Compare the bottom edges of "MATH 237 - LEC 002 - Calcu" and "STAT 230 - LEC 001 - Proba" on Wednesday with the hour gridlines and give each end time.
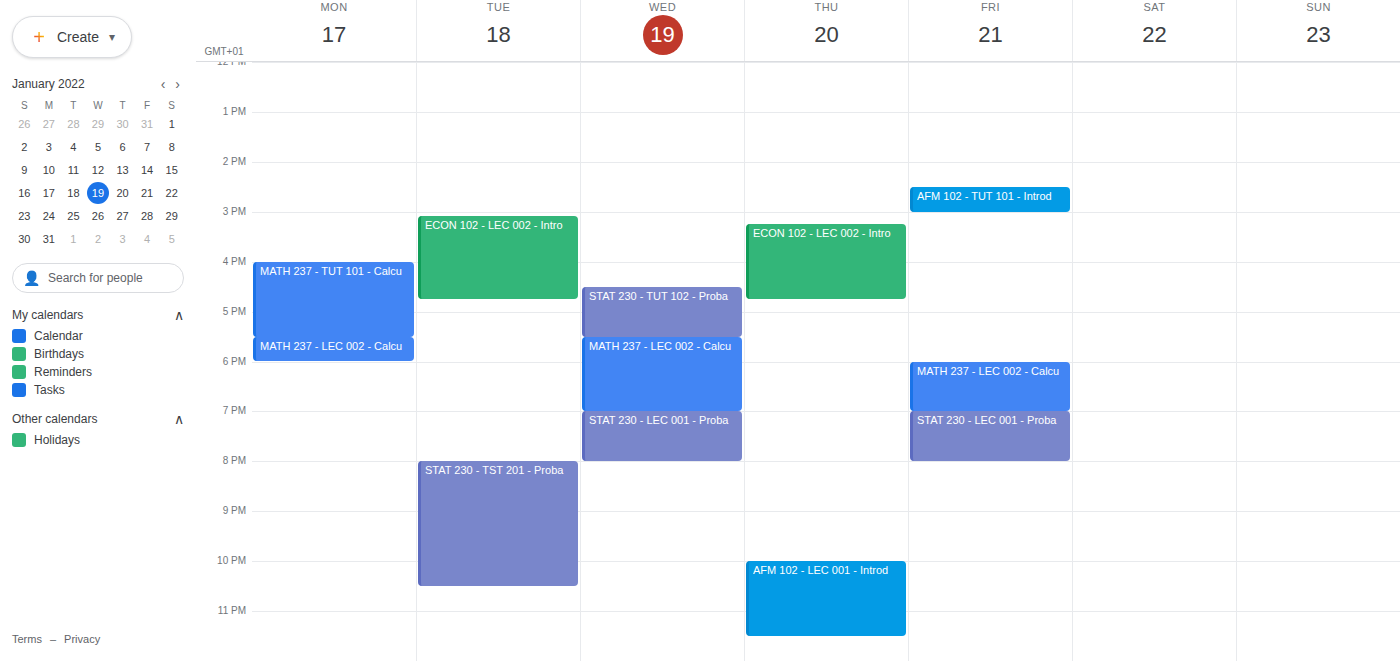
"MATH 237 - LEC 002 - Calcu": 7:00 PM, exactly on the 7 PM line. "STAT 230 - LEC 001 - Proba": 8:00 PM, exactly on the 8 PM line.